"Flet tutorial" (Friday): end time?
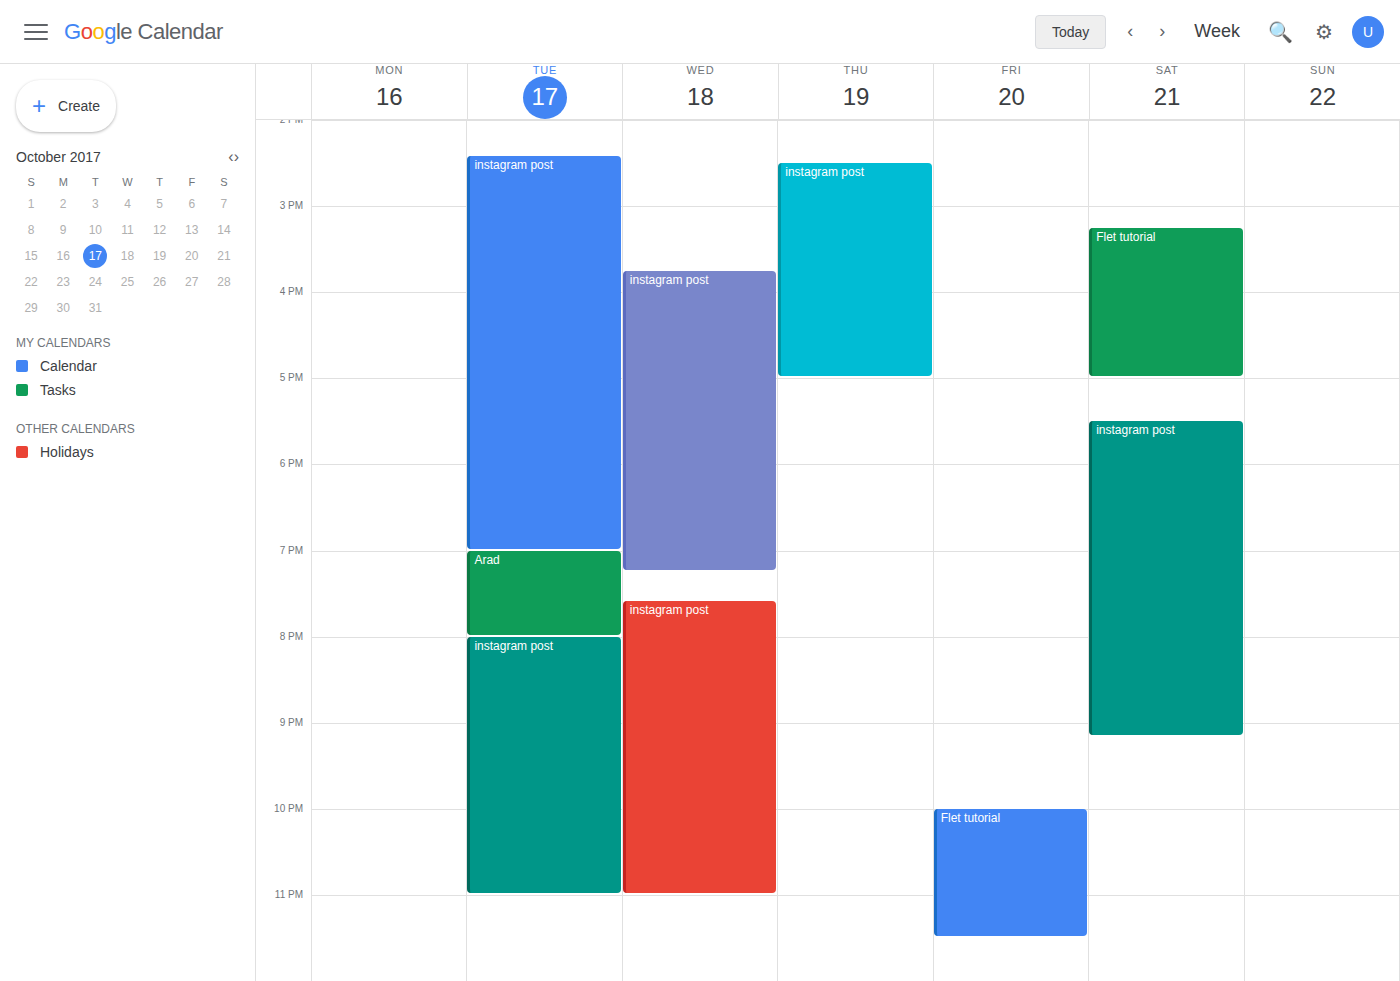
11:30 PM